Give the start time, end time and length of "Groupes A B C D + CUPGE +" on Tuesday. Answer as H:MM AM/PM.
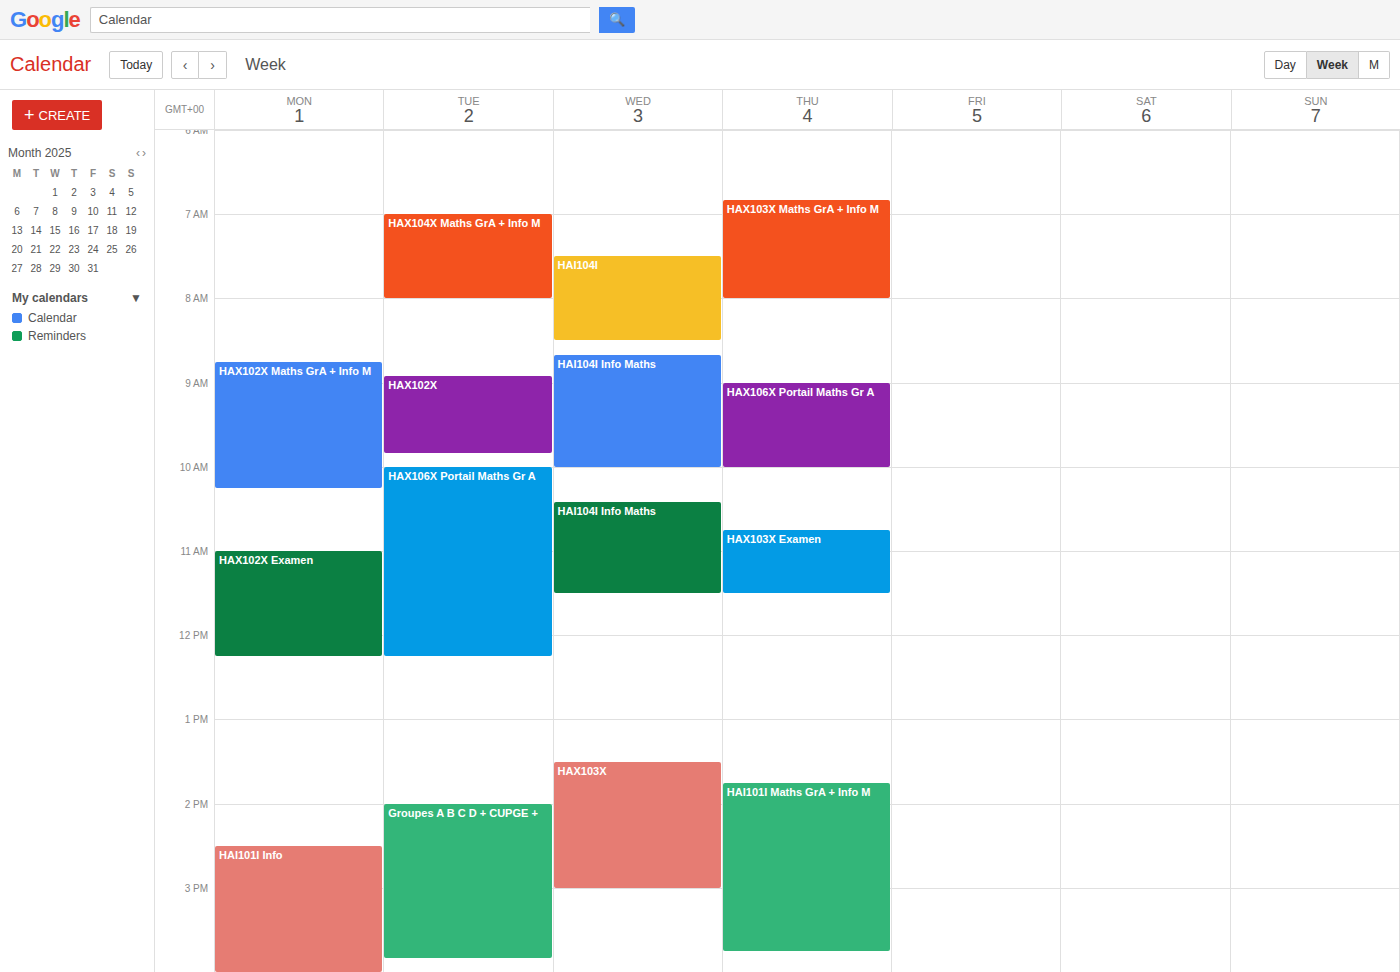
2:00 PM to 3:50 PM, 1 hour 50 minutes